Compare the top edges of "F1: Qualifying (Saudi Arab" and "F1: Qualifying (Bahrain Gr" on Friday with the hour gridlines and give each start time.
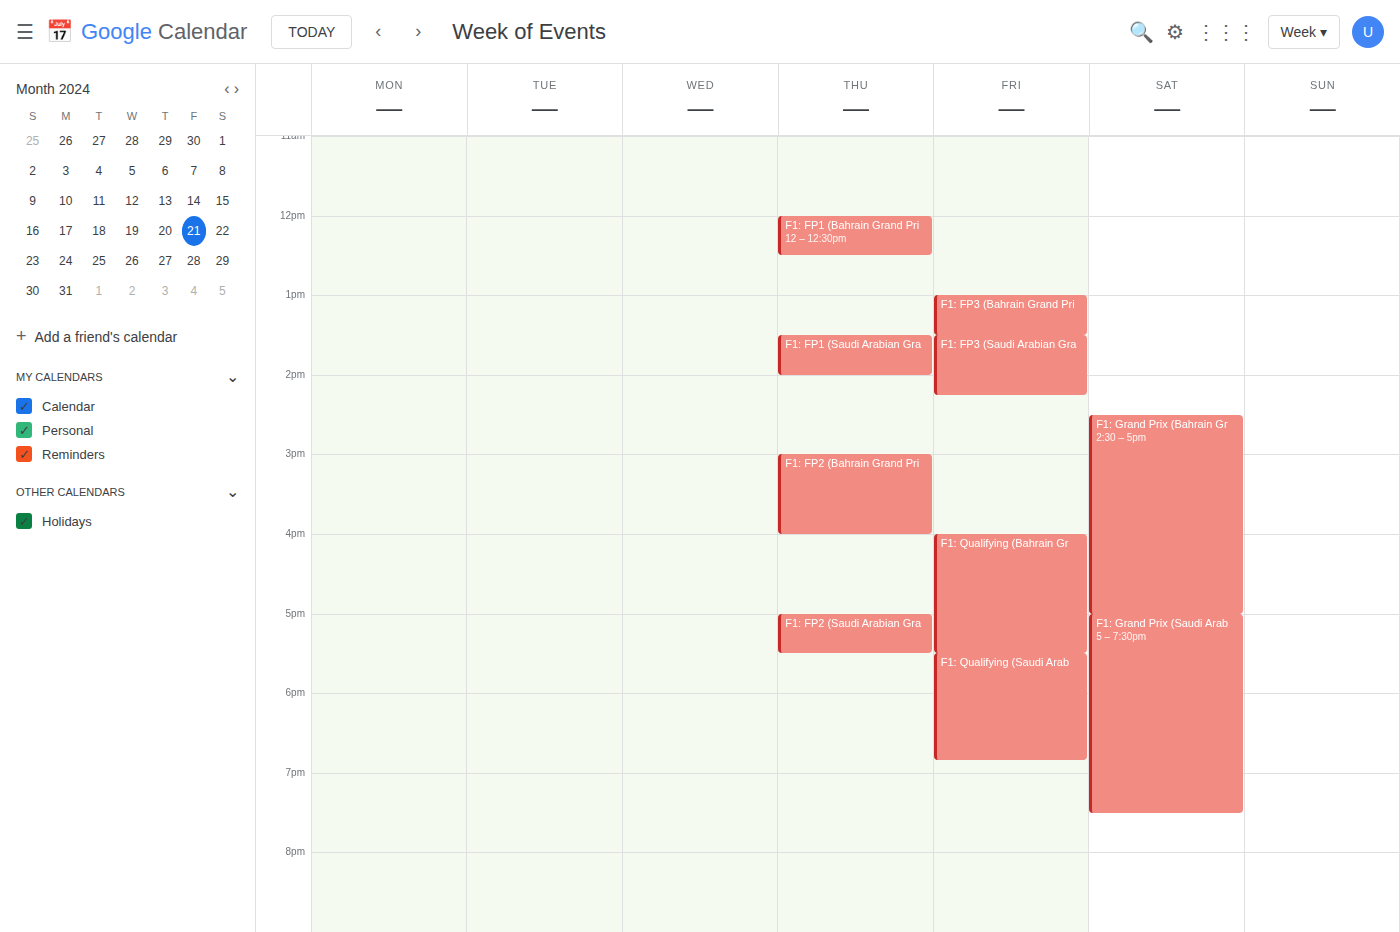
"F1: Qualifying (Saudi Arab": 5:30 PM, halfway between the 5 PM and 6 PM lines. "F1: Qualifying (Bahrain Gr": 4:00 PM, exactly on the 4 PM line.